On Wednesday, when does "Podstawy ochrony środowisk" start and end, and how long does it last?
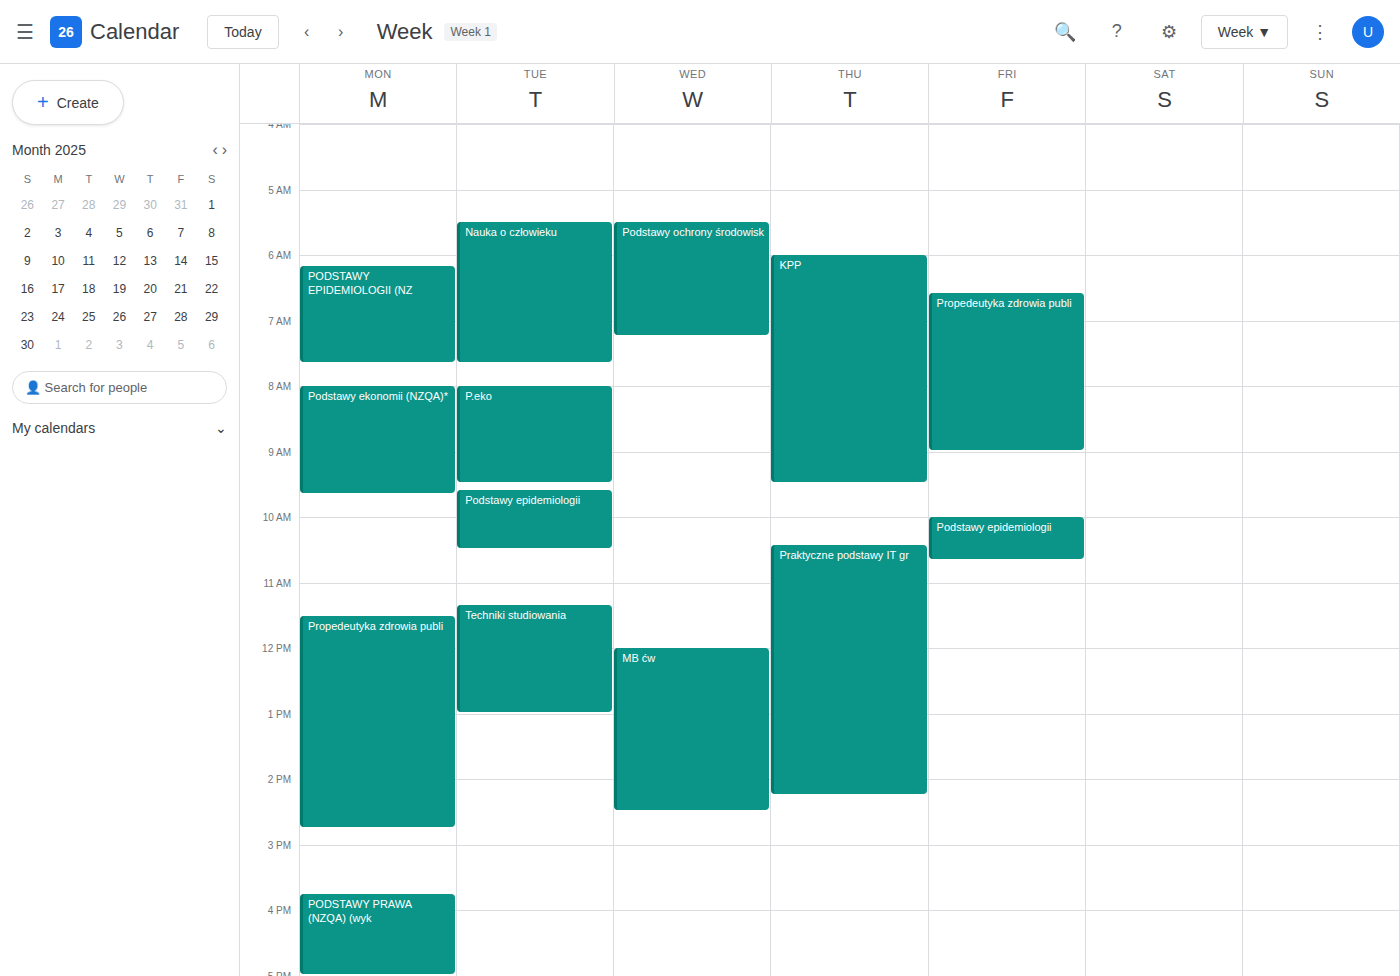
5:30 AM to 7:15 AM, 1 hour 45 minutes